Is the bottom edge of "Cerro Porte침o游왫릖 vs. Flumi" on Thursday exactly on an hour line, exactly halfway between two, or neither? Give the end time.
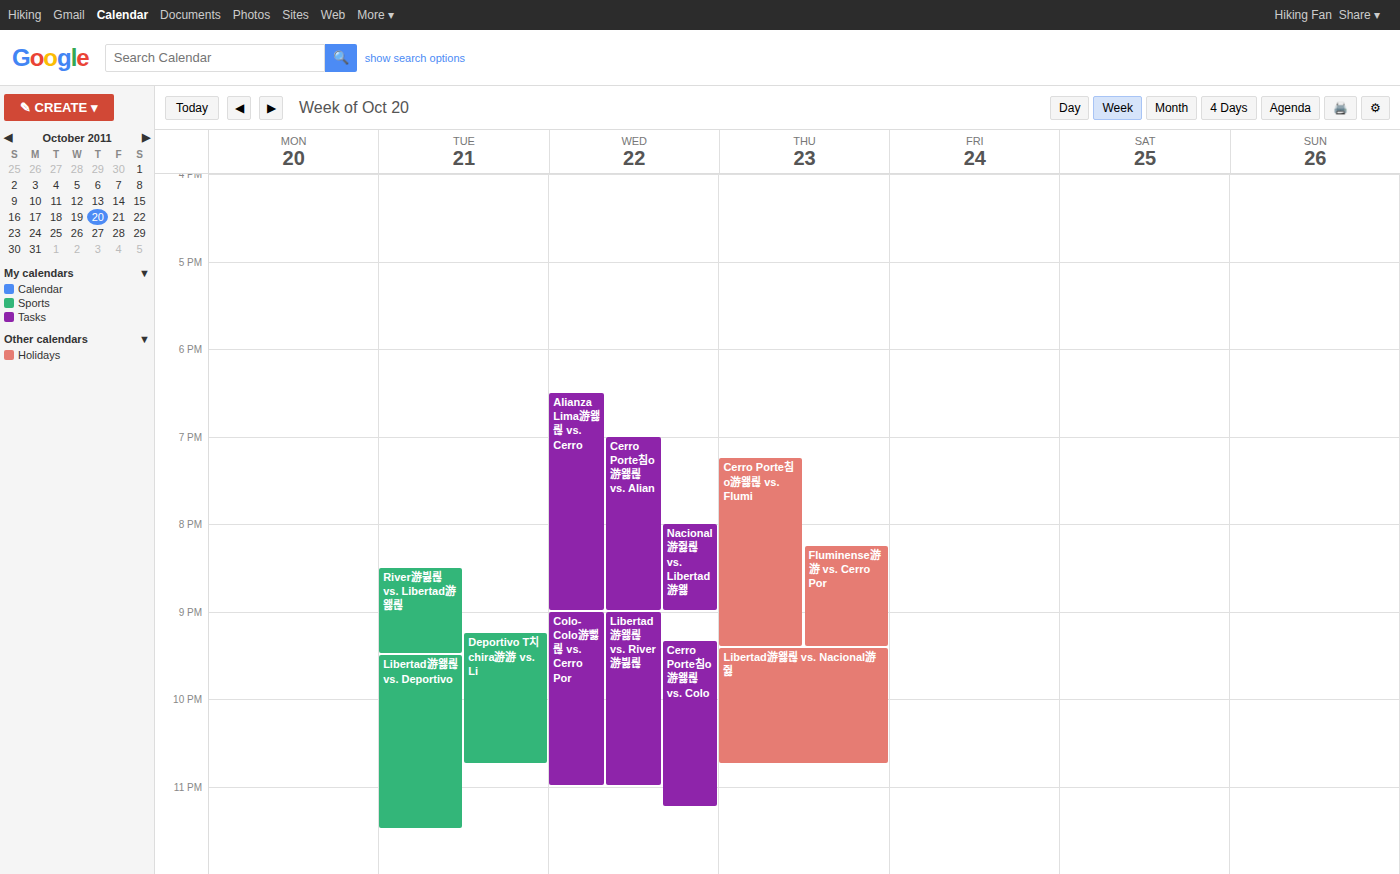
9:25 PM -- neither: 25 minutes below the 9 PM line and 35 minutes above the 10 PM line.